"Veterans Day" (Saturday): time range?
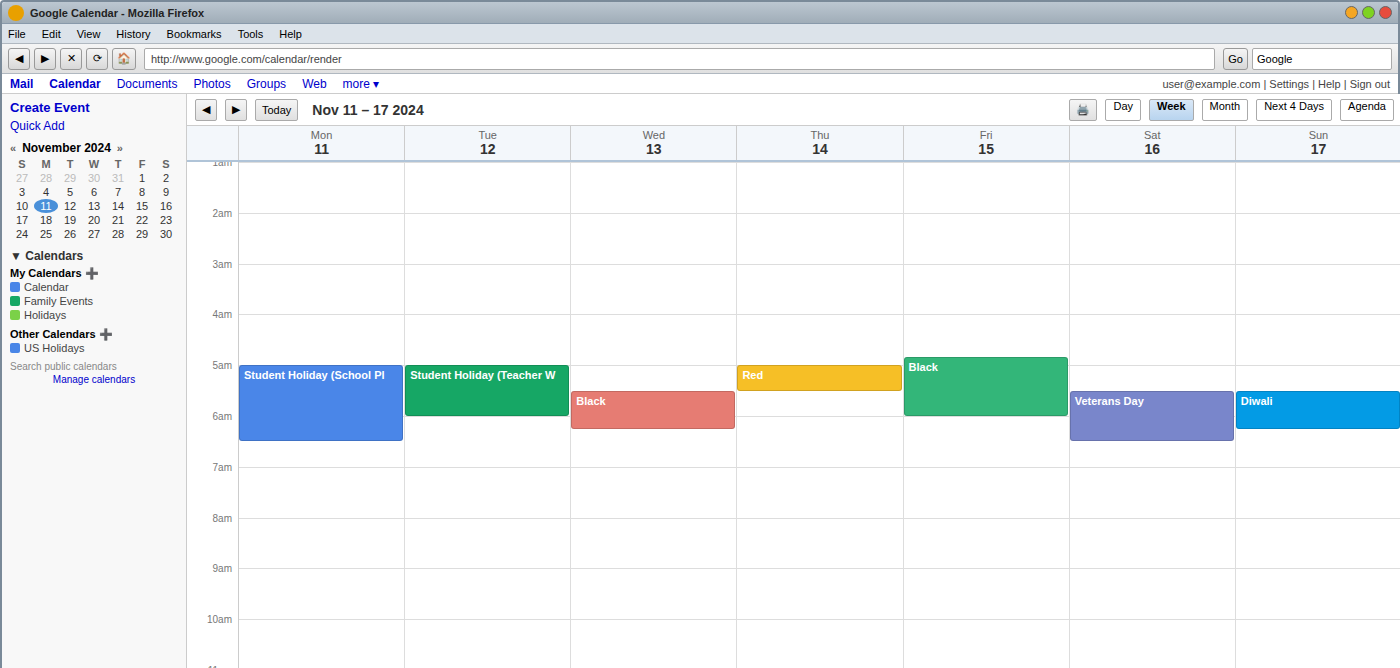
05:30 to 06:30